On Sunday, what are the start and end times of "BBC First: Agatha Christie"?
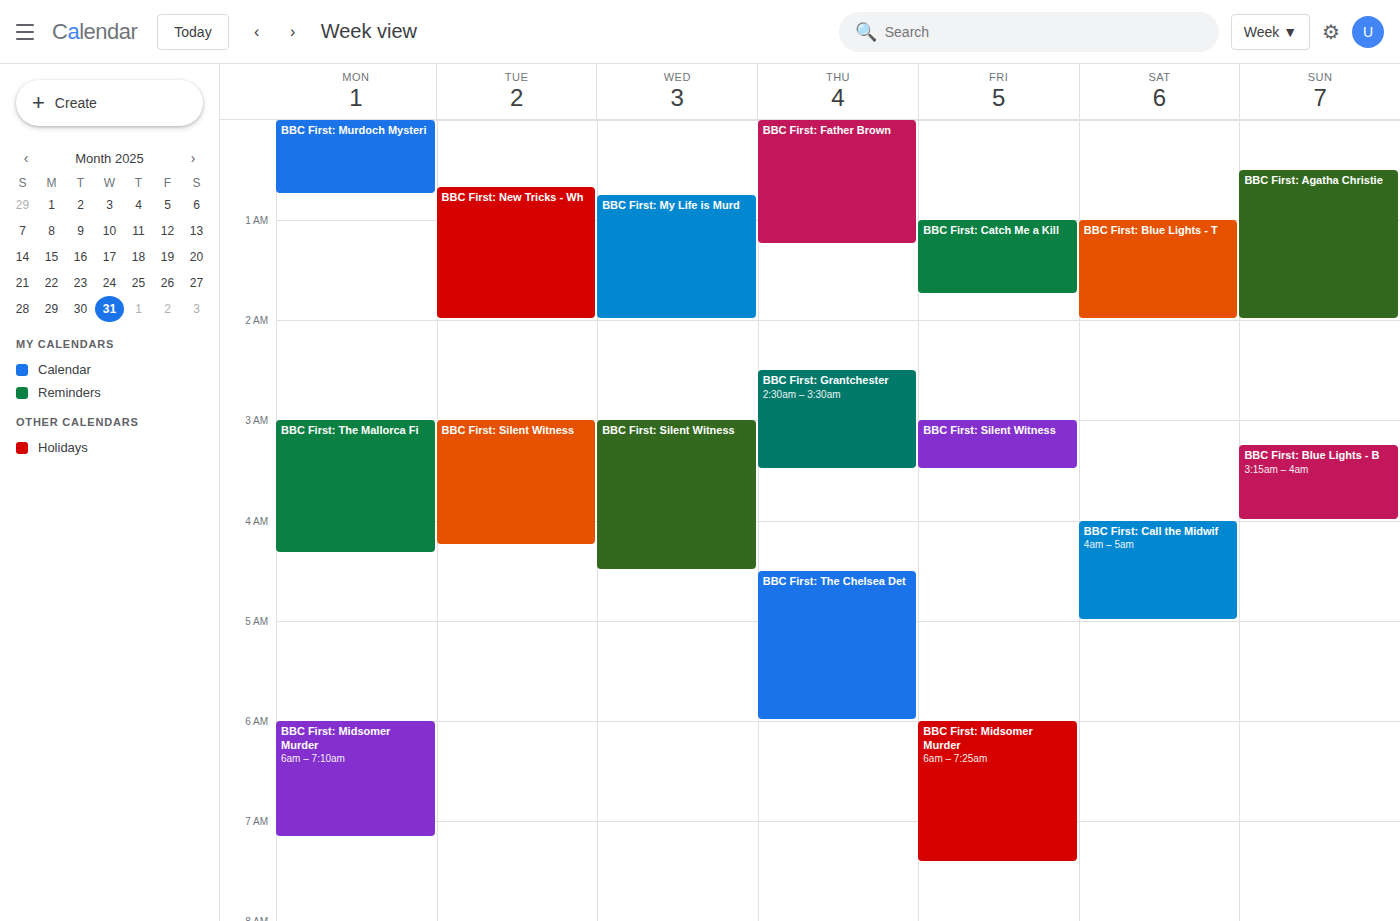
00:30 to 02:00